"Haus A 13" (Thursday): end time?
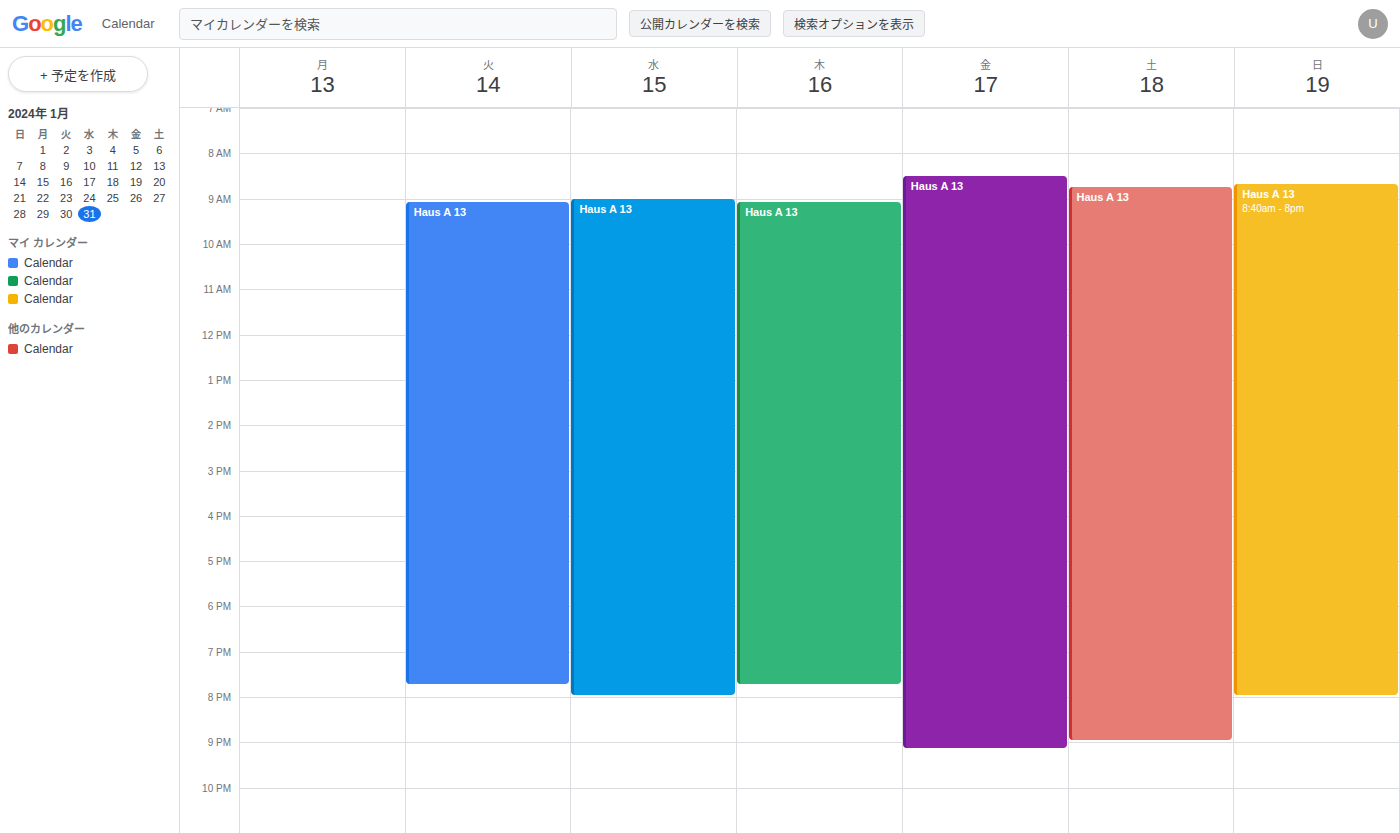
7:45 PM